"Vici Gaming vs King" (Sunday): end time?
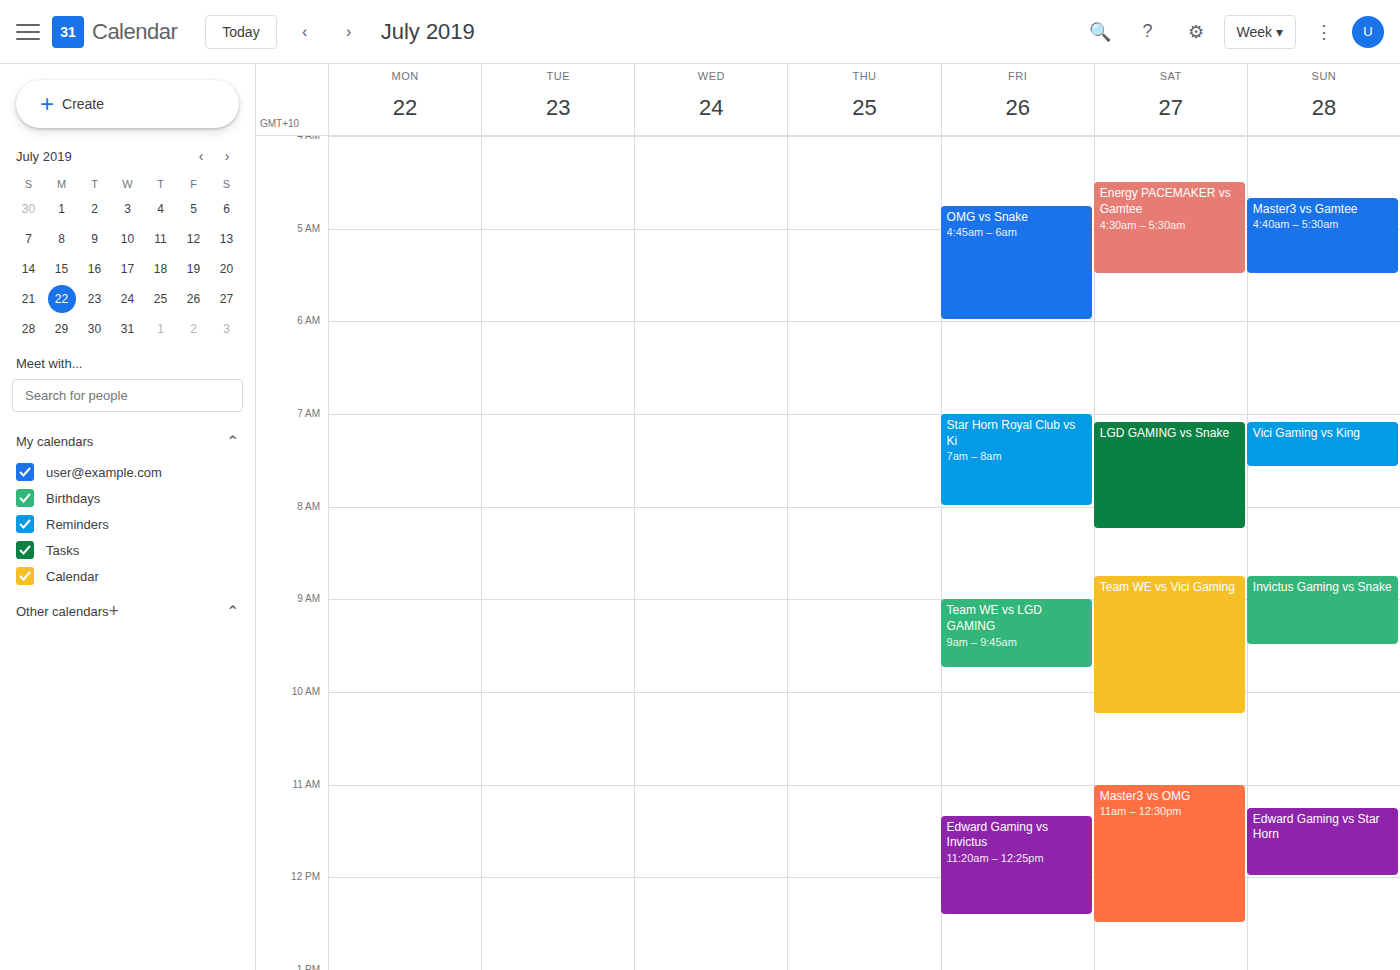
7:35 AM